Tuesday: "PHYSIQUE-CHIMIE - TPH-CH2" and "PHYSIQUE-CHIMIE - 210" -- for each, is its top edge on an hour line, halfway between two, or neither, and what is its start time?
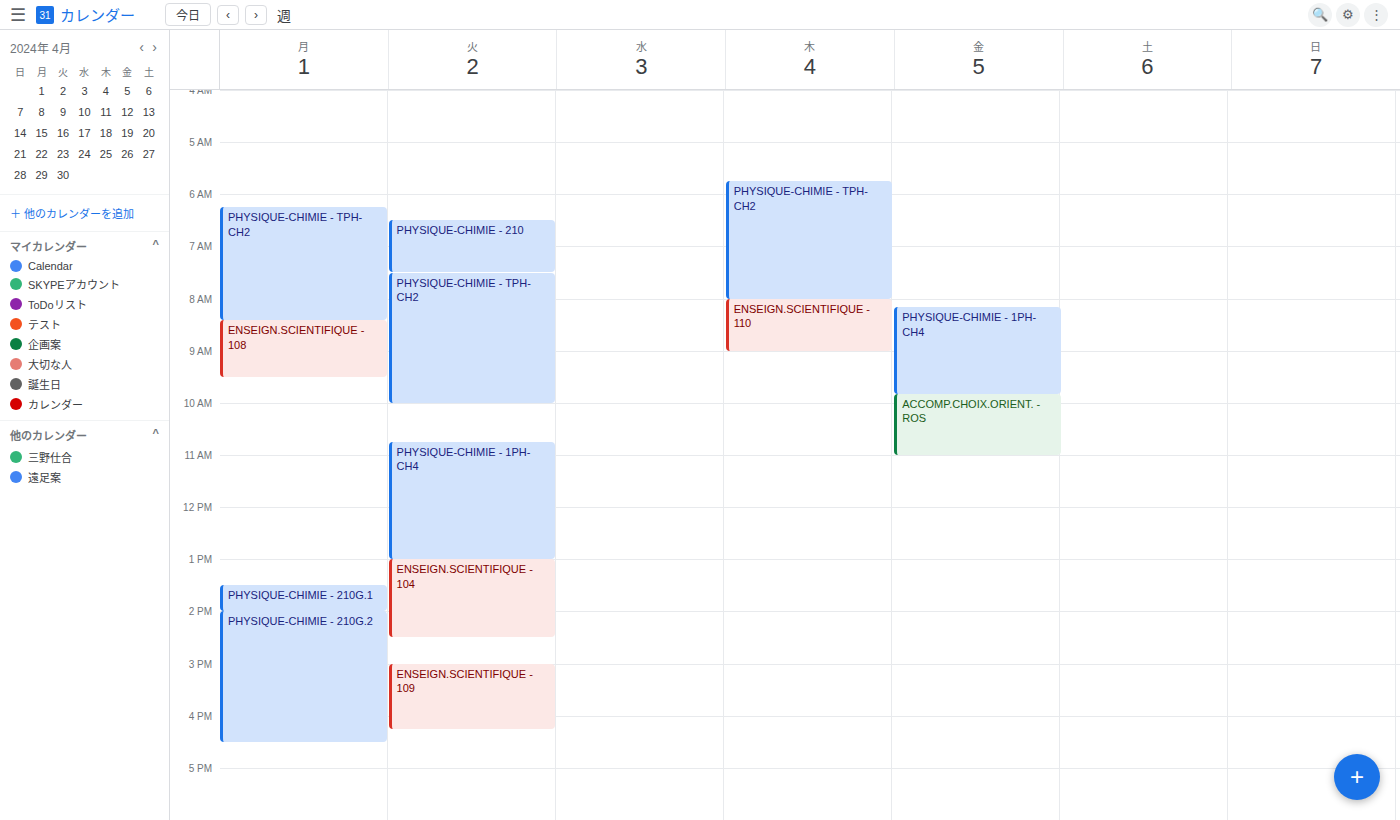
"PHYSIQUE-CHIMIE - TPH-CH2": 7:30 AM, halfway between the 7 AM and 8 AM lines. "PHYSIQUE-CHIMIE - 210": 6:30 AM, halfway between the 6 AM and 7 AM lines.